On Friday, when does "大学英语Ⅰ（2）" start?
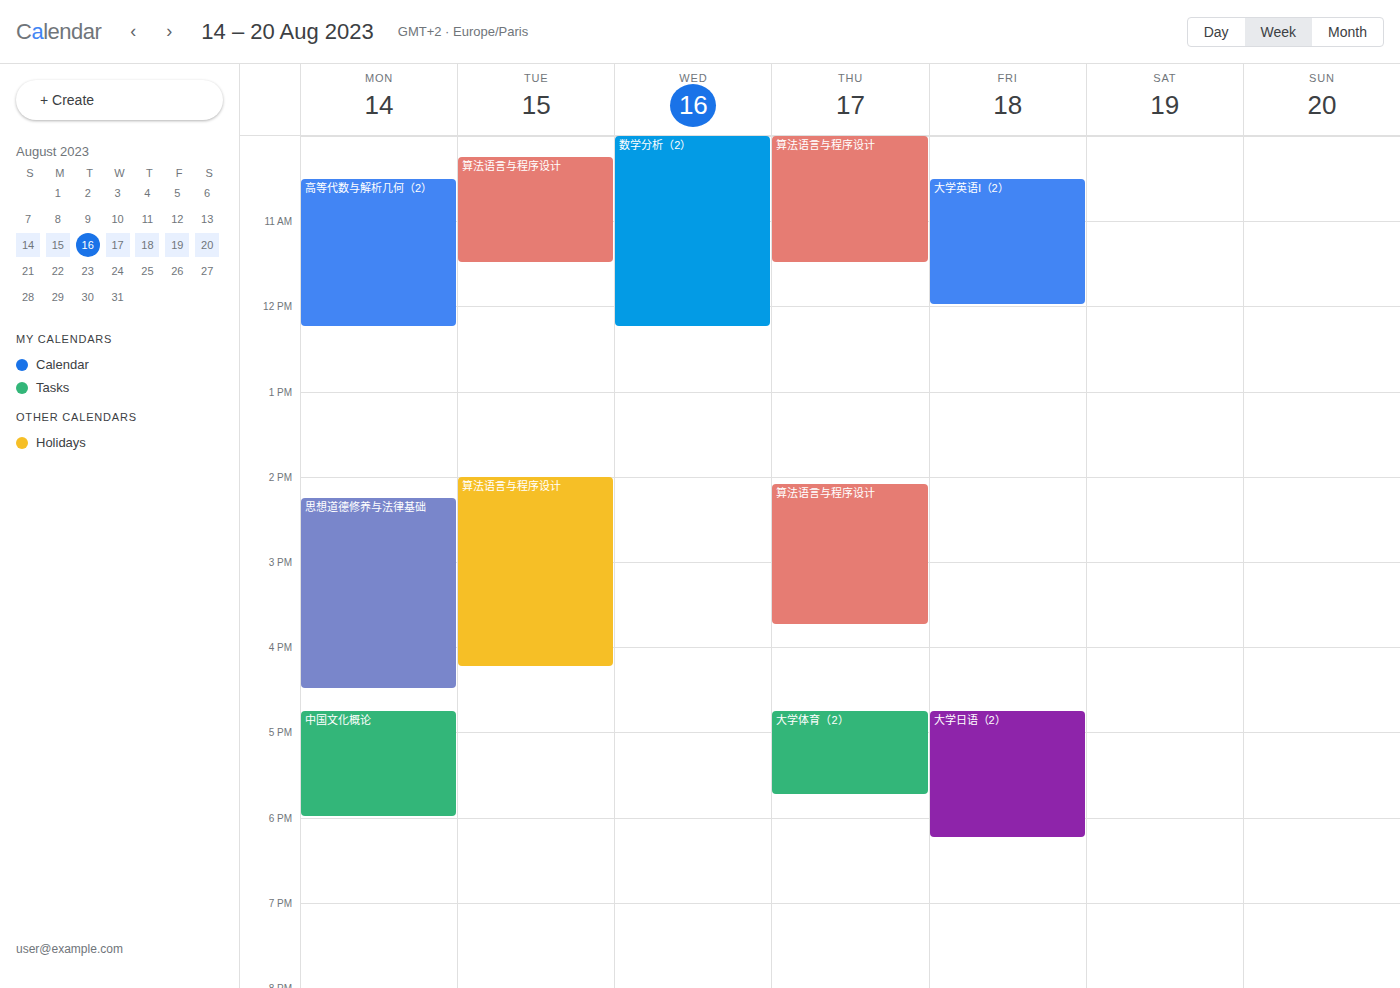
10:30 AM